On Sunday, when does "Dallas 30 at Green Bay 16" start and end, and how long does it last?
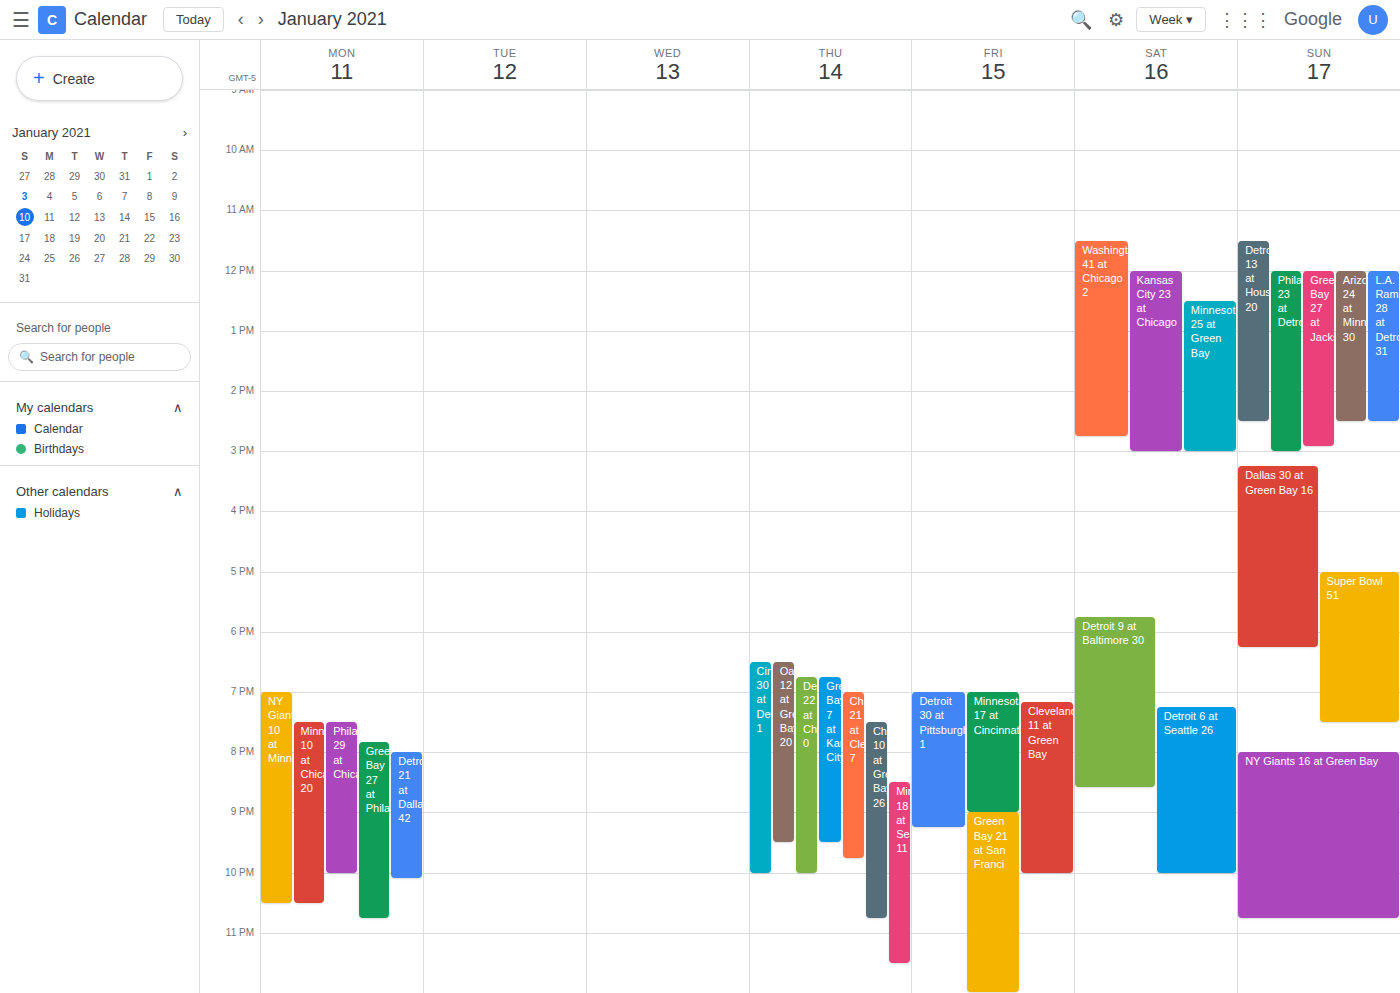
3:15 PM to 6:15 PM, 3 hours